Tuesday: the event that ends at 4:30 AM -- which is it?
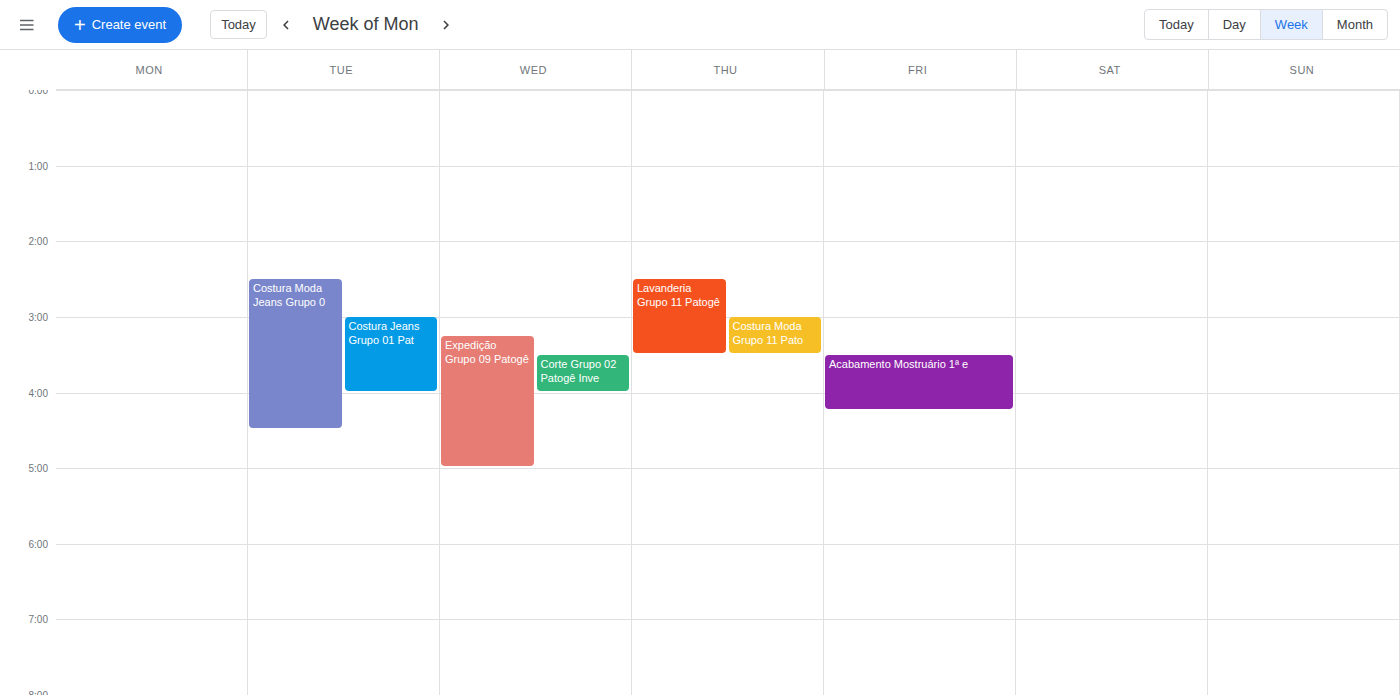
"Costura Moda Jeans Grupo 0"